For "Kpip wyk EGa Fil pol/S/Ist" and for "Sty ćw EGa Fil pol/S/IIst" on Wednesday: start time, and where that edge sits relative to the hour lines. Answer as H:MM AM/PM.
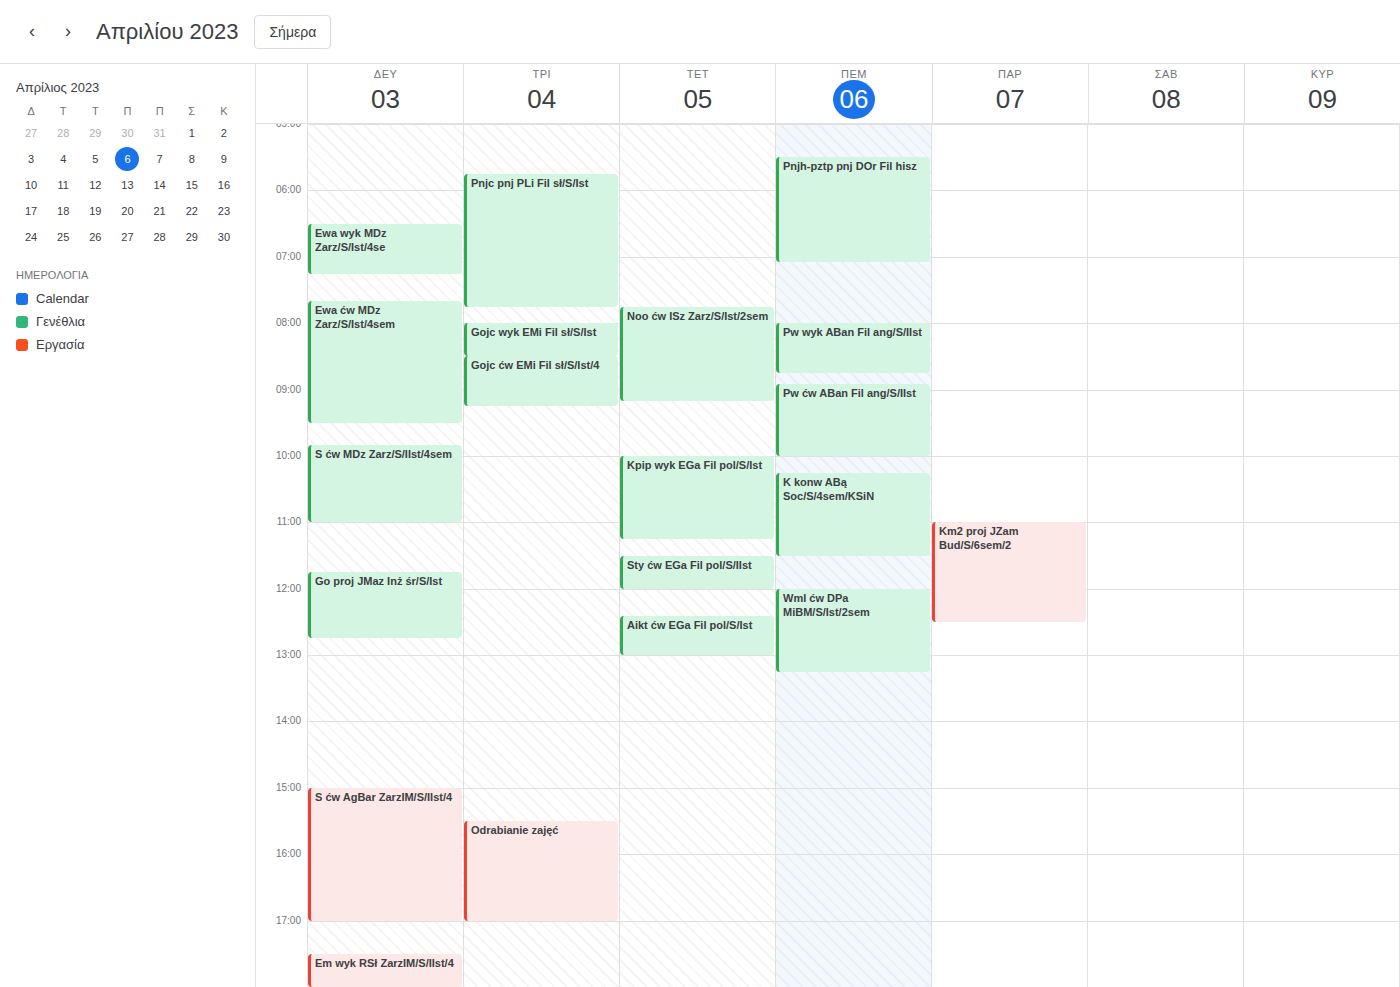
"Kpip wyk EGa Fil pol/S/Ist": 10:00 AM, exactly on the 10 AM line. "Sty ćw EGa Fil pol/S/IIst": 11:30 AM, halfway between the 11 AM and 12 PM lines.